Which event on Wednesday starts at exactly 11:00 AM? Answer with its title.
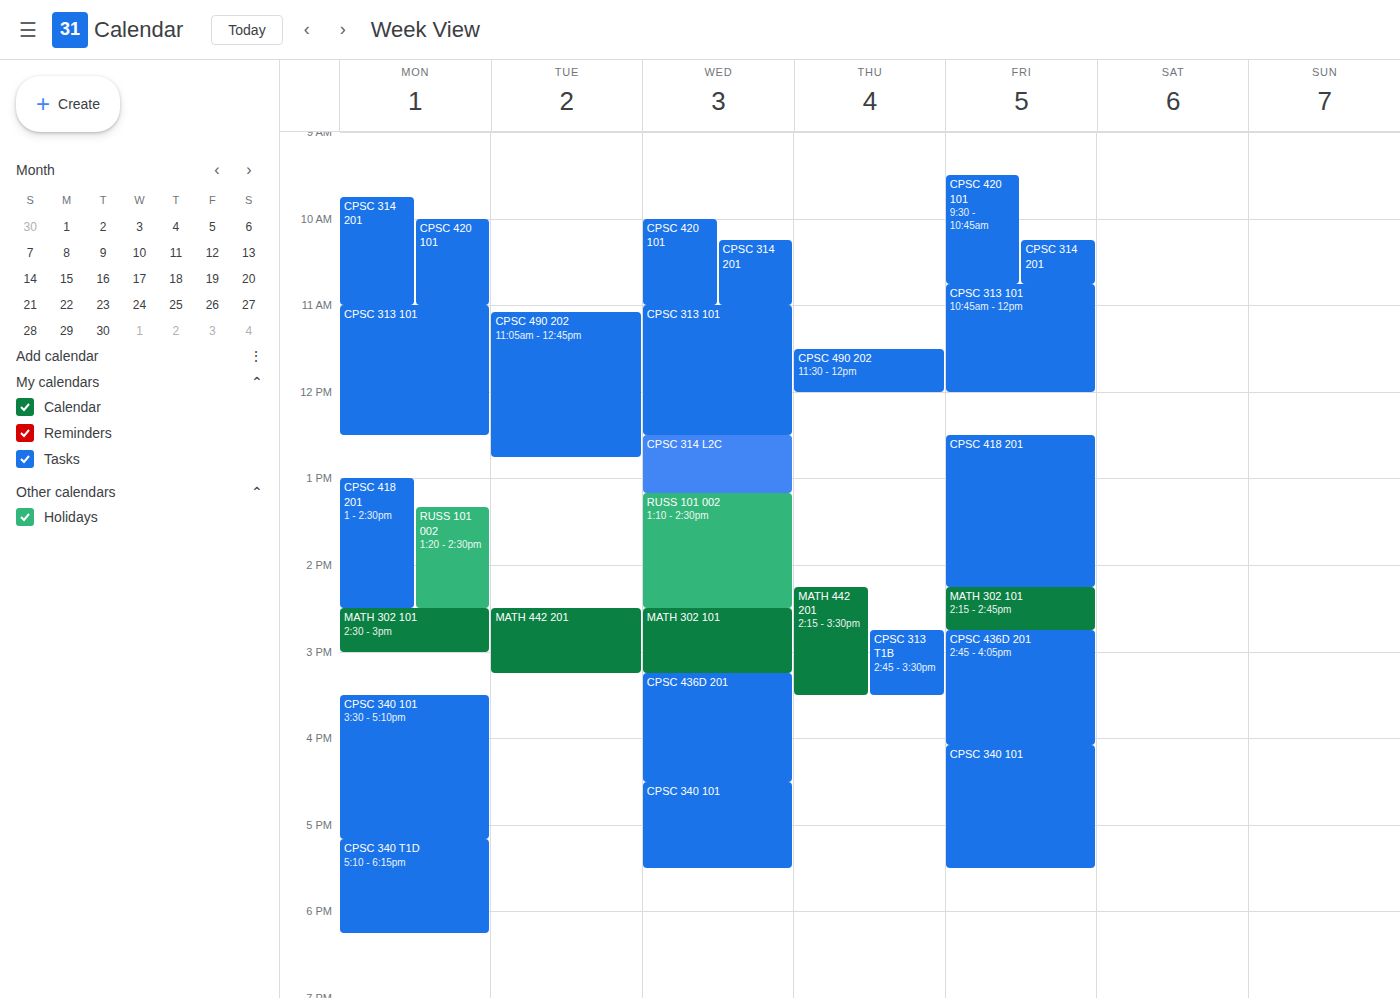
"CPSC 313 101"